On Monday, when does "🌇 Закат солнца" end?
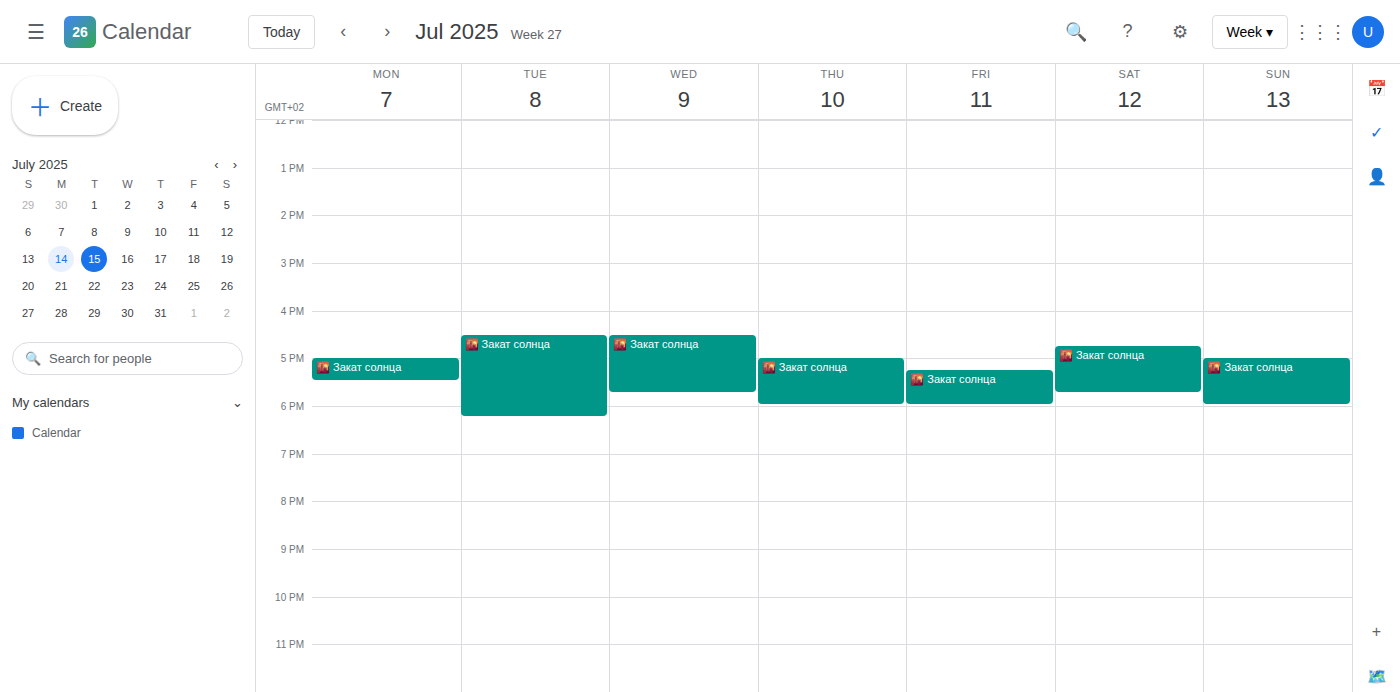
5:30 PM